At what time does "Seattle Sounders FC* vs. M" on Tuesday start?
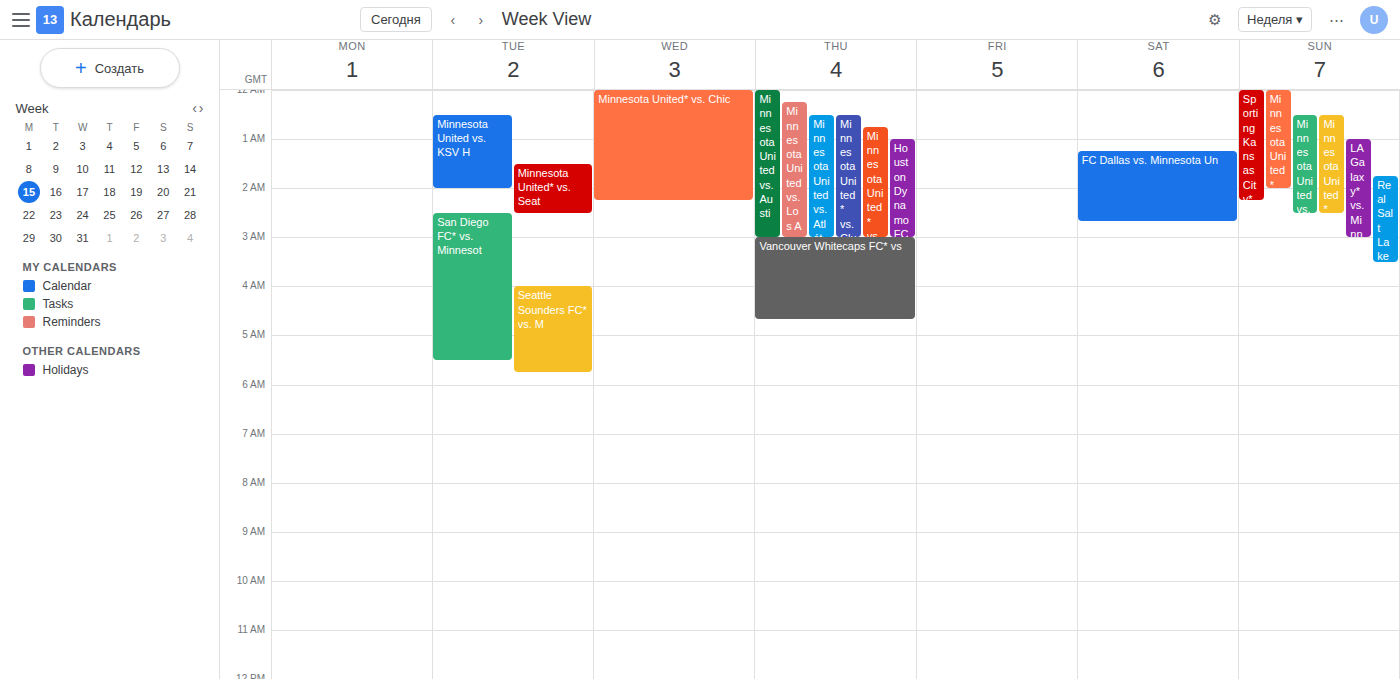
4:00 AM